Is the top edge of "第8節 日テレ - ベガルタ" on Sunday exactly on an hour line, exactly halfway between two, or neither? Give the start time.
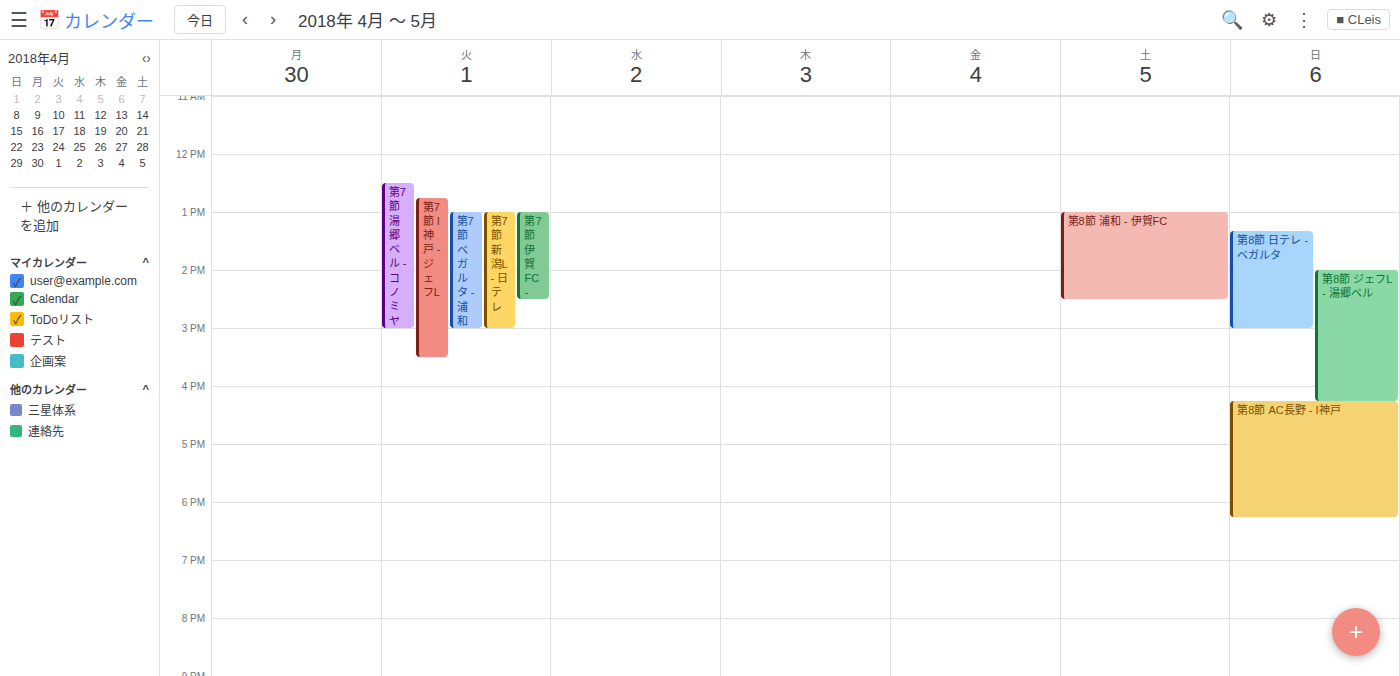
13:20 -- neither: 20 minutes below the 13:00 line and 40 minutes above the 14:00 line.